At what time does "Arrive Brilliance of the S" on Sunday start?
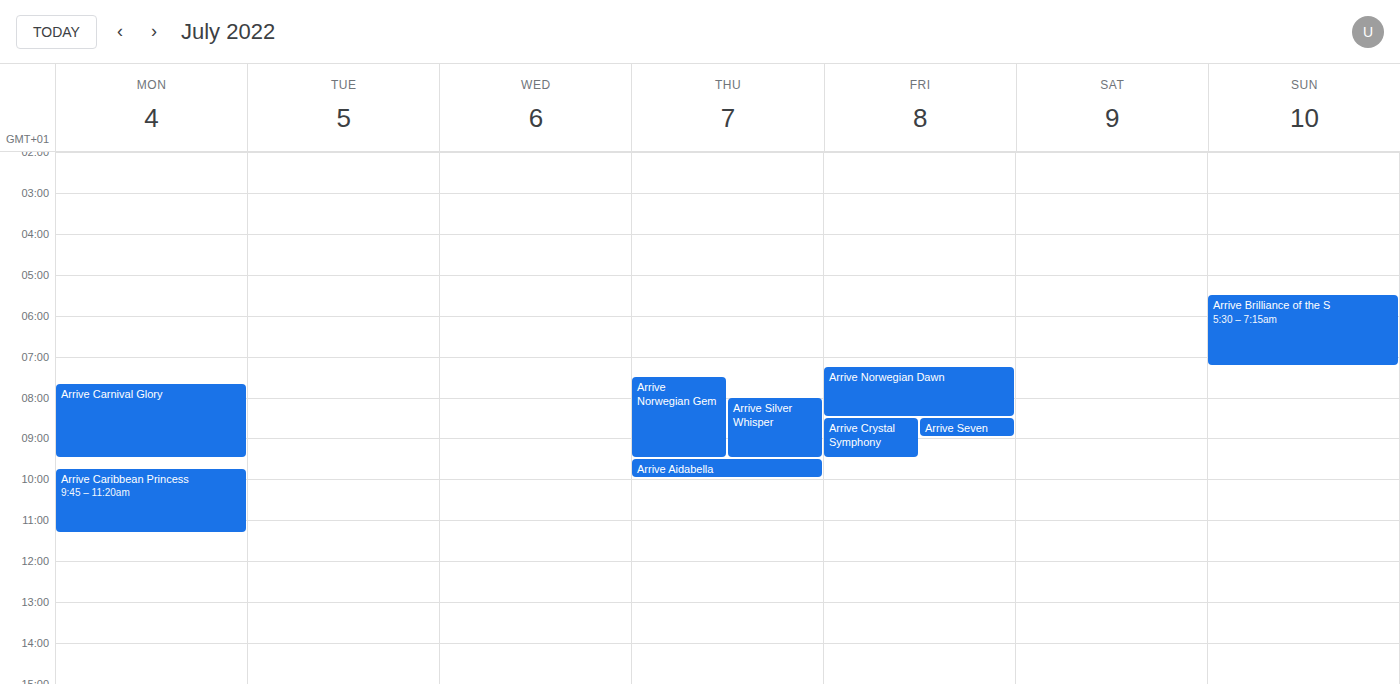
5:30 AM